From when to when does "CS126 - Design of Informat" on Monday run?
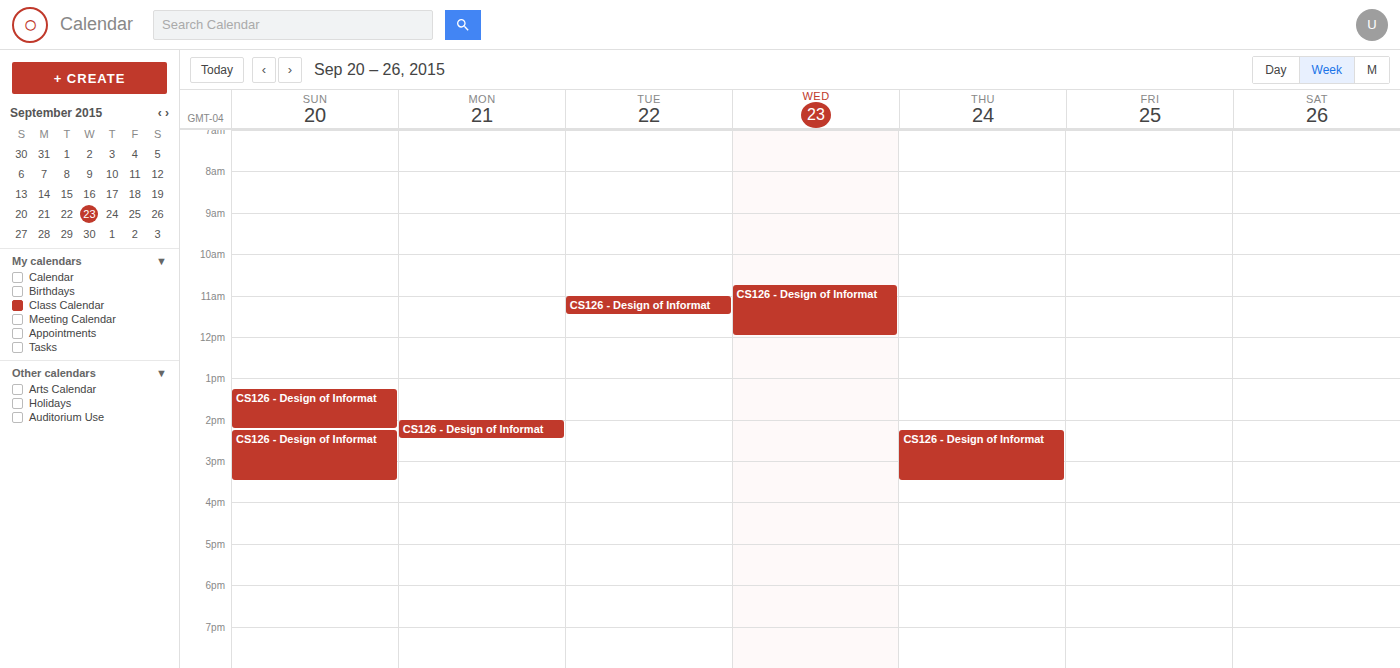
2:00 PM to 2:30 PM